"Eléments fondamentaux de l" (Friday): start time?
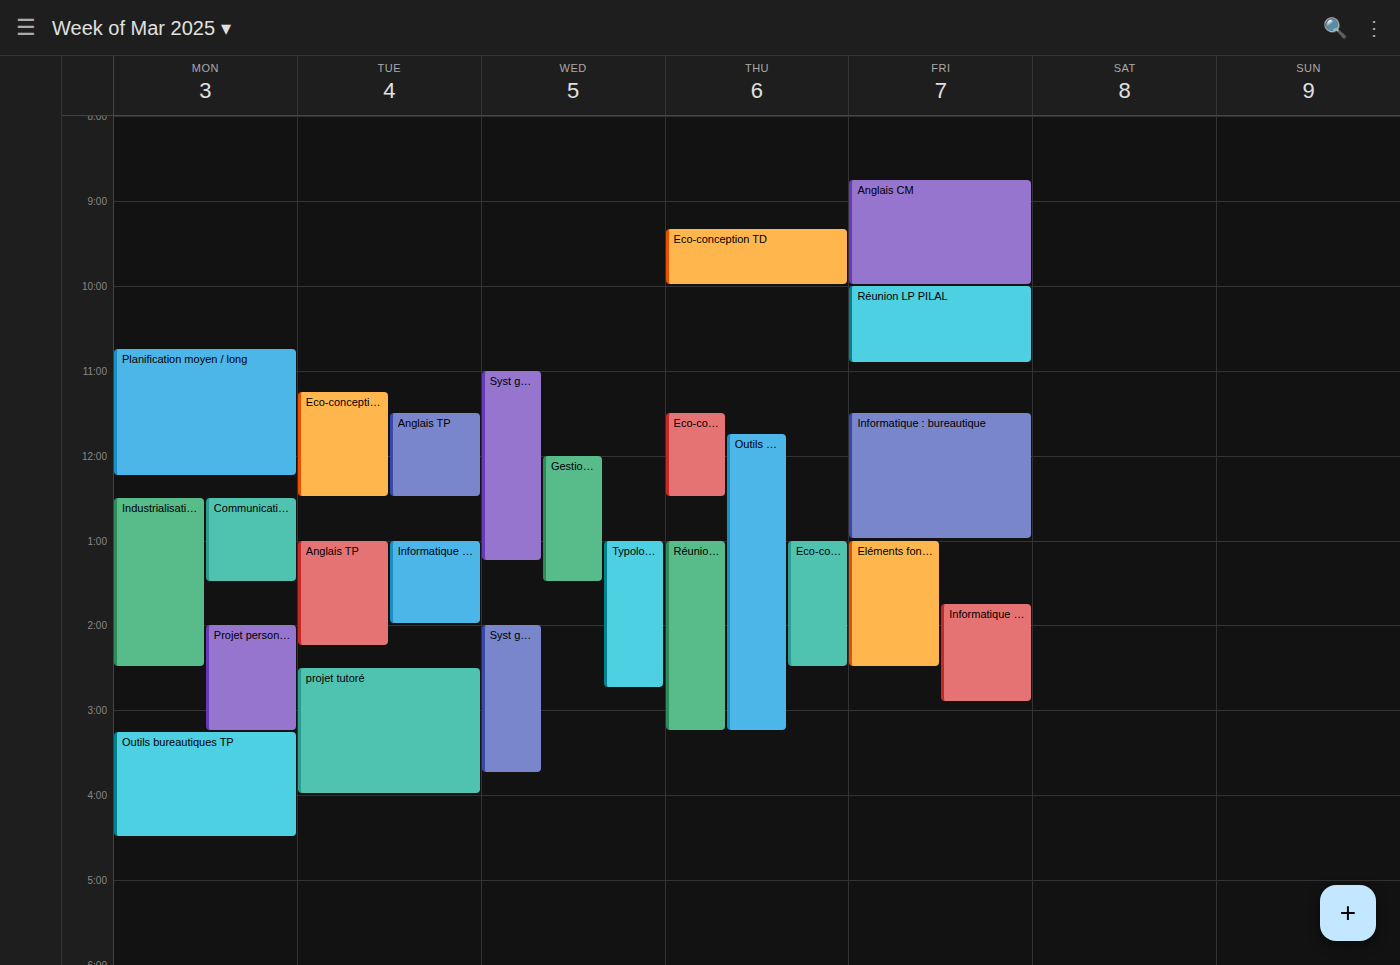
13:00